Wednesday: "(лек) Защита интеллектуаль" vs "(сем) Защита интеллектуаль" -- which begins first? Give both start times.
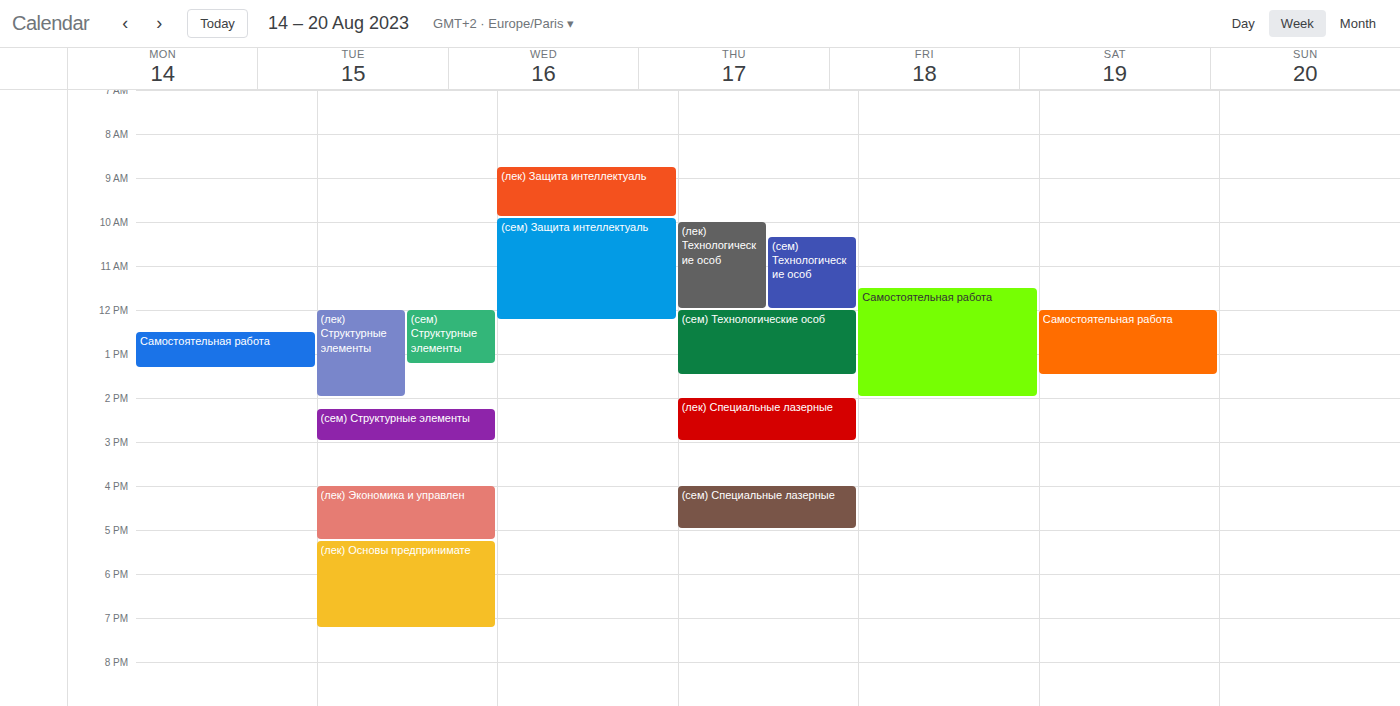
"(лек) Защита интеллектуаль" 8:45 AM; "(сем) Защита интеллектуаль" 9:55 AM.